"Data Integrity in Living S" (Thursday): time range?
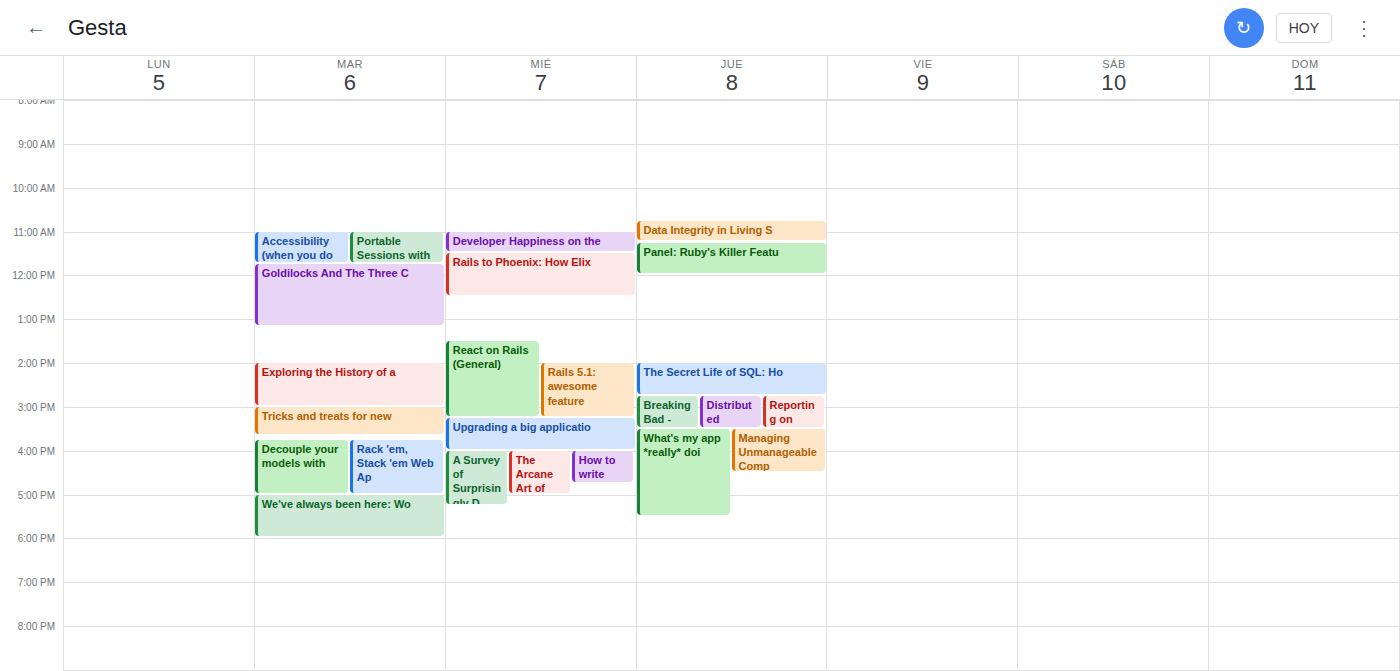
10:45 AM to 11:15 AM